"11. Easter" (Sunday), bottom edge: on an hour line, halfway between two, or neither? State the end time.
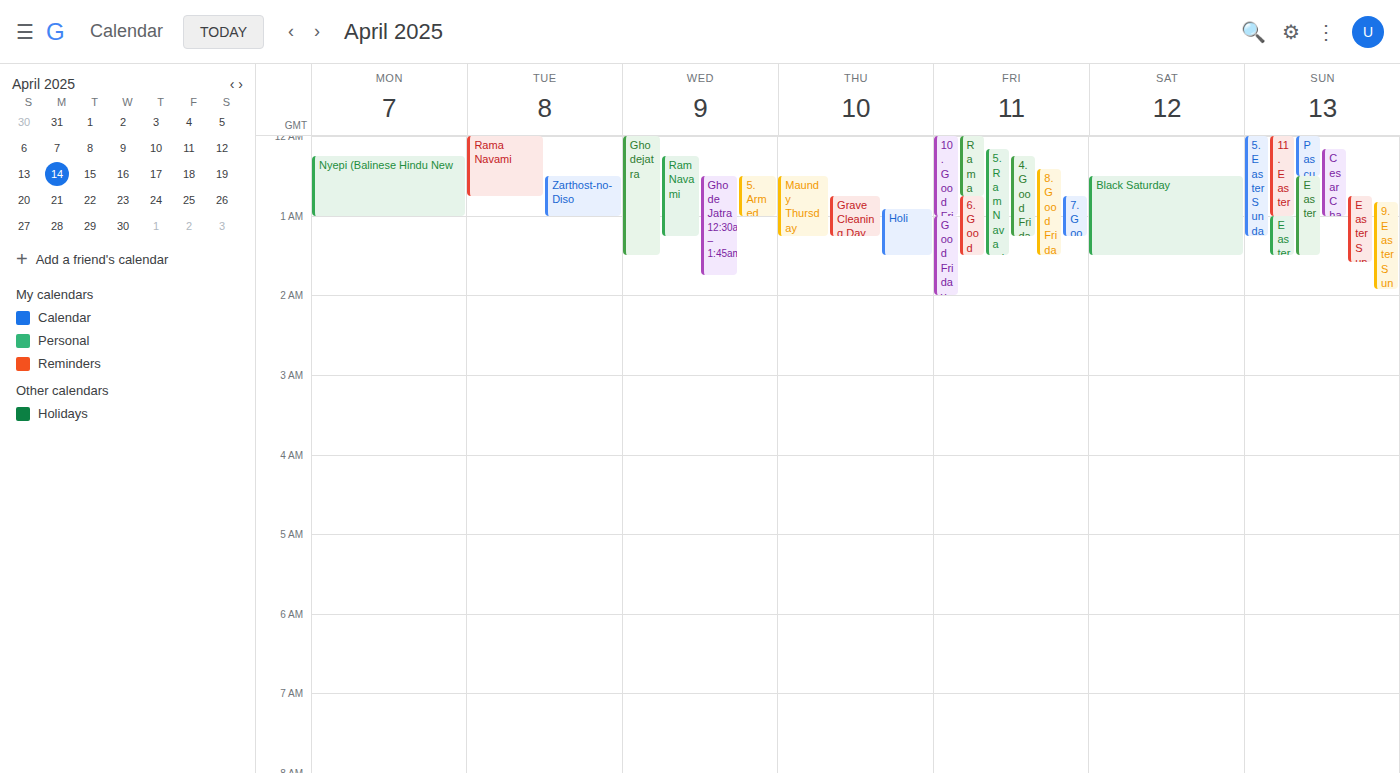
1:00 AM -- exactly on the 1 AM line.